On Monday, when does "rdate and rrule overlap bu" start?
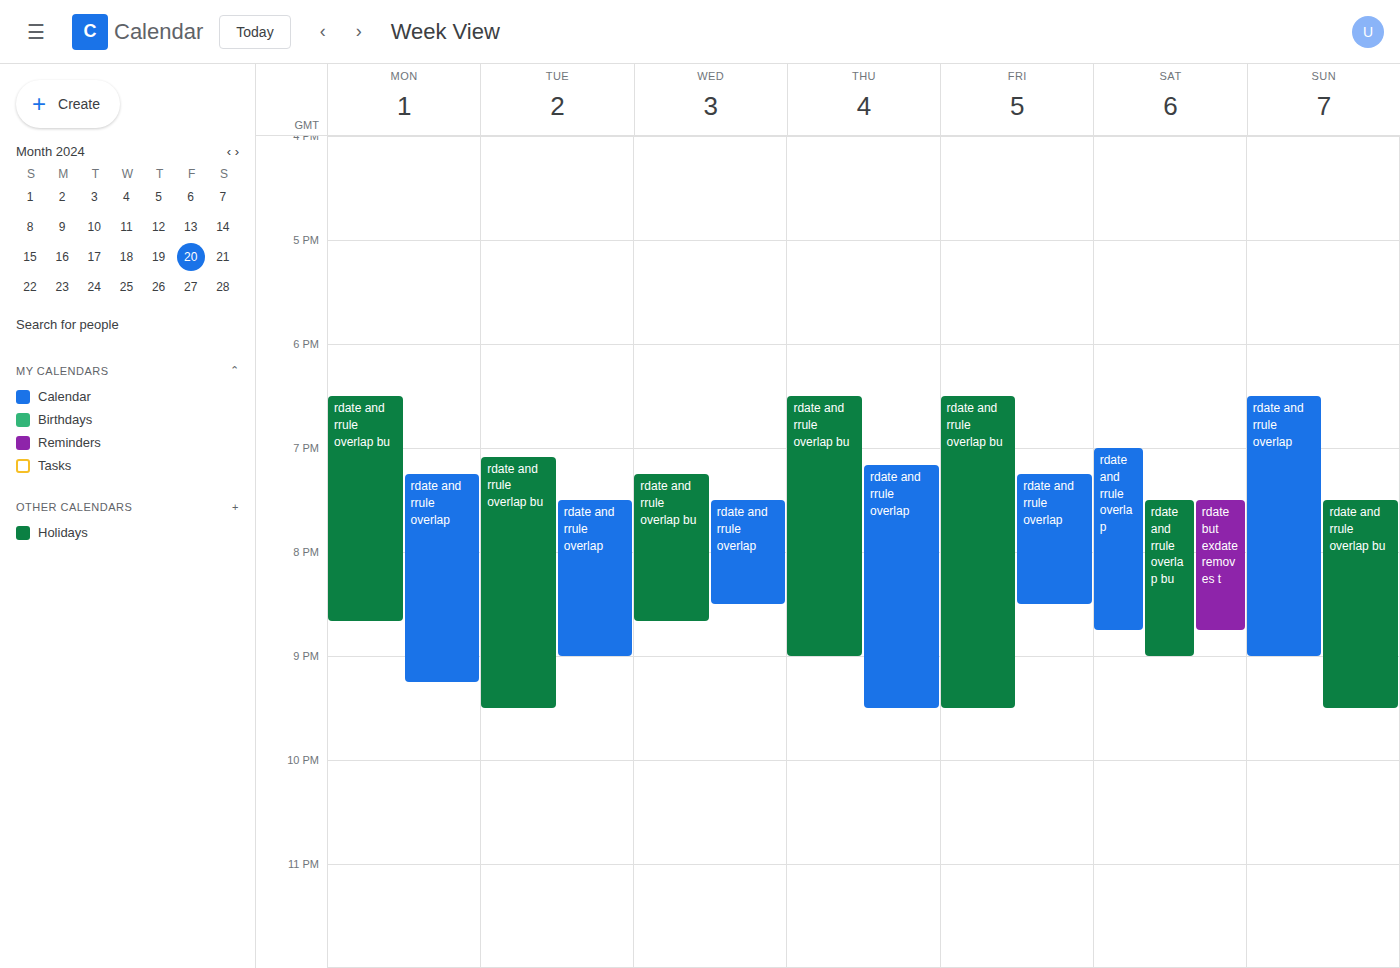
6:30 PM